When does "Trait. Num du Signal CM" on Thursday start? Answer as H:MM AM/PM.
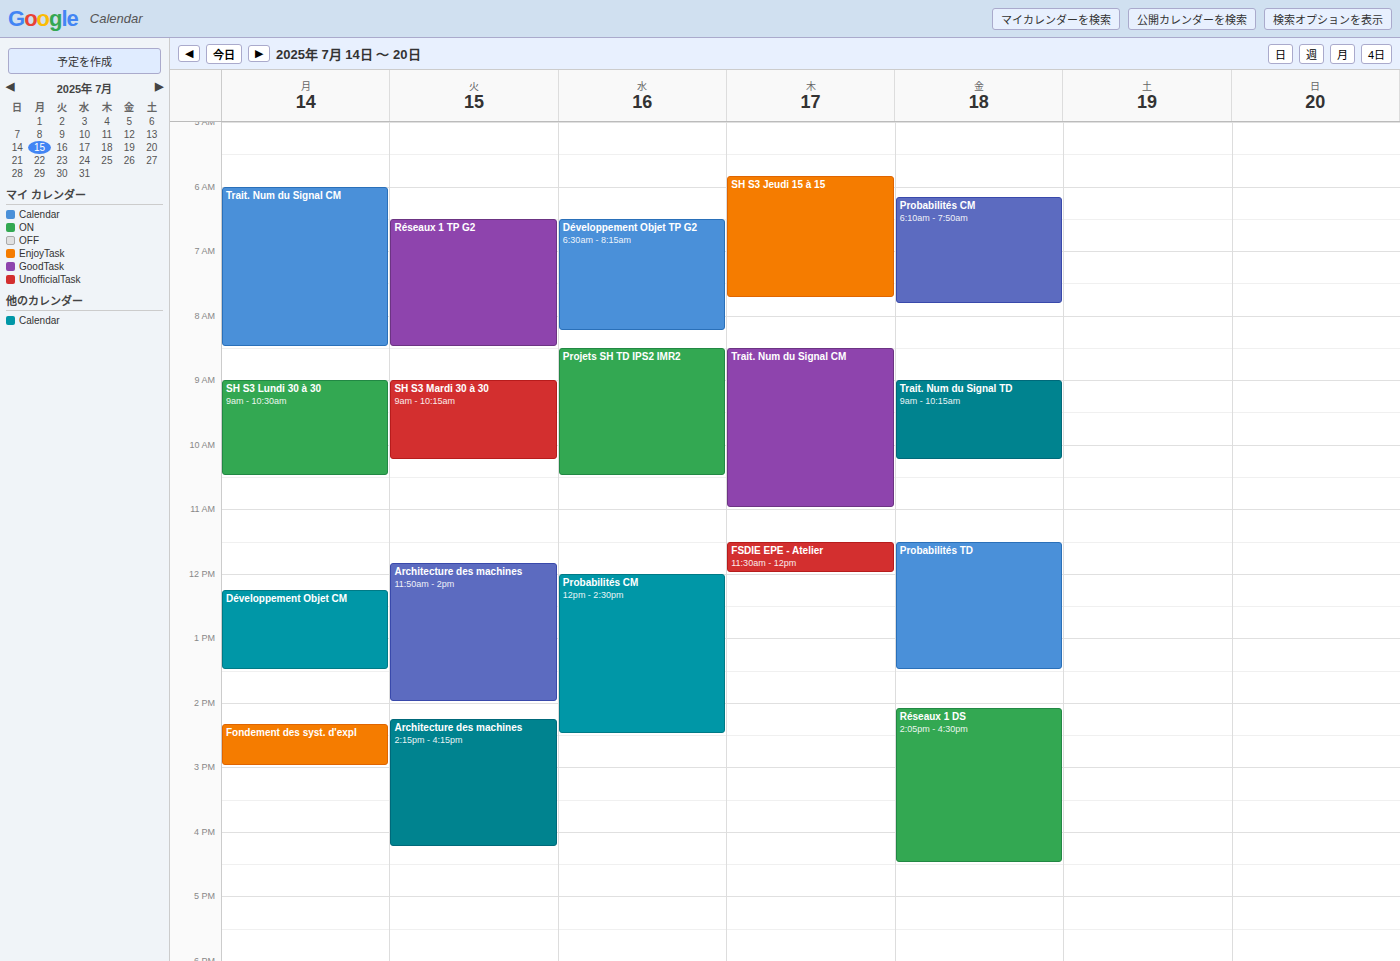
8:30 AM